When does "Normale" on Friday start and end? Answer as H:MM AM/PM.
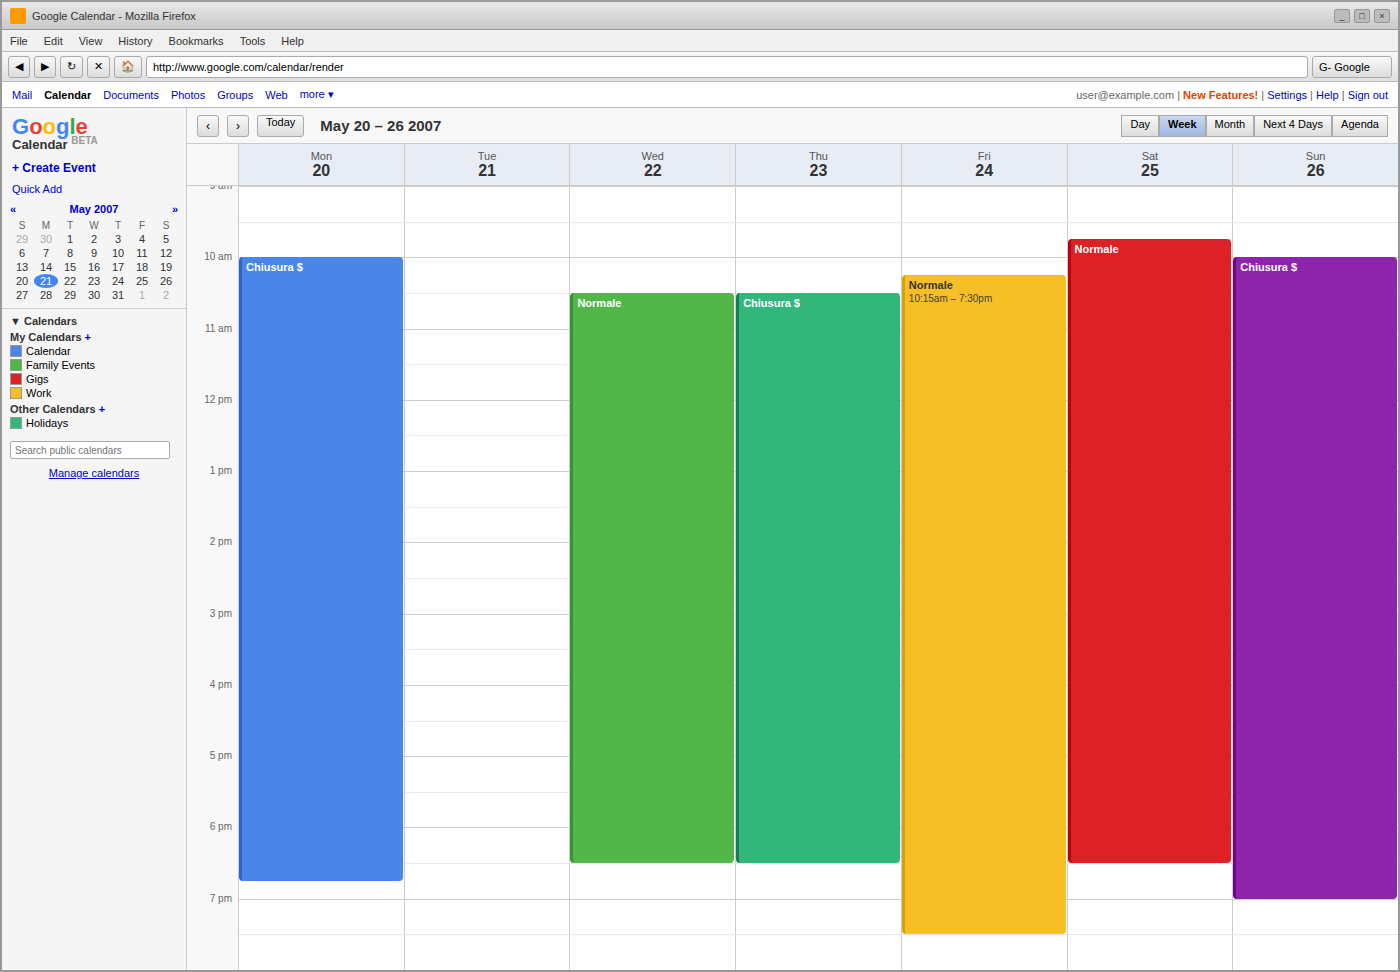
10:15 AM to 7:30 PM